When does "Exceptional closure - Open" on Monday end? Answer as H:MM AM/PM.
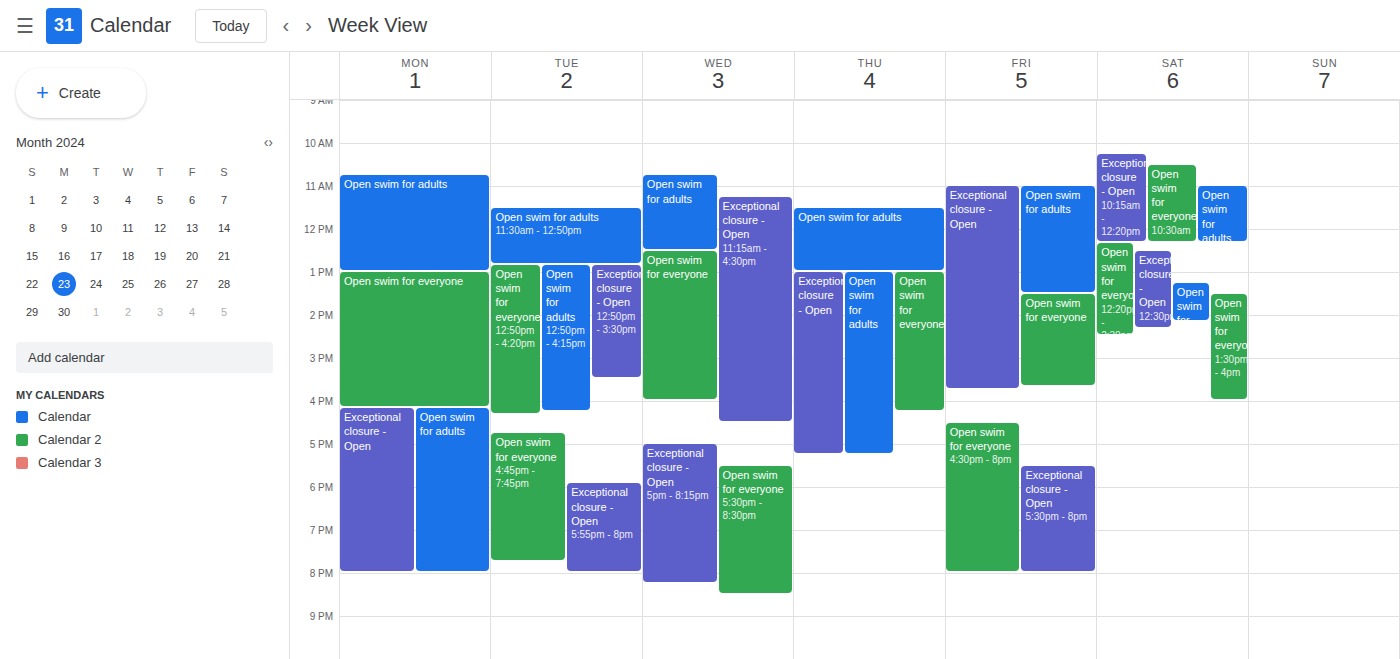
8:00 PM